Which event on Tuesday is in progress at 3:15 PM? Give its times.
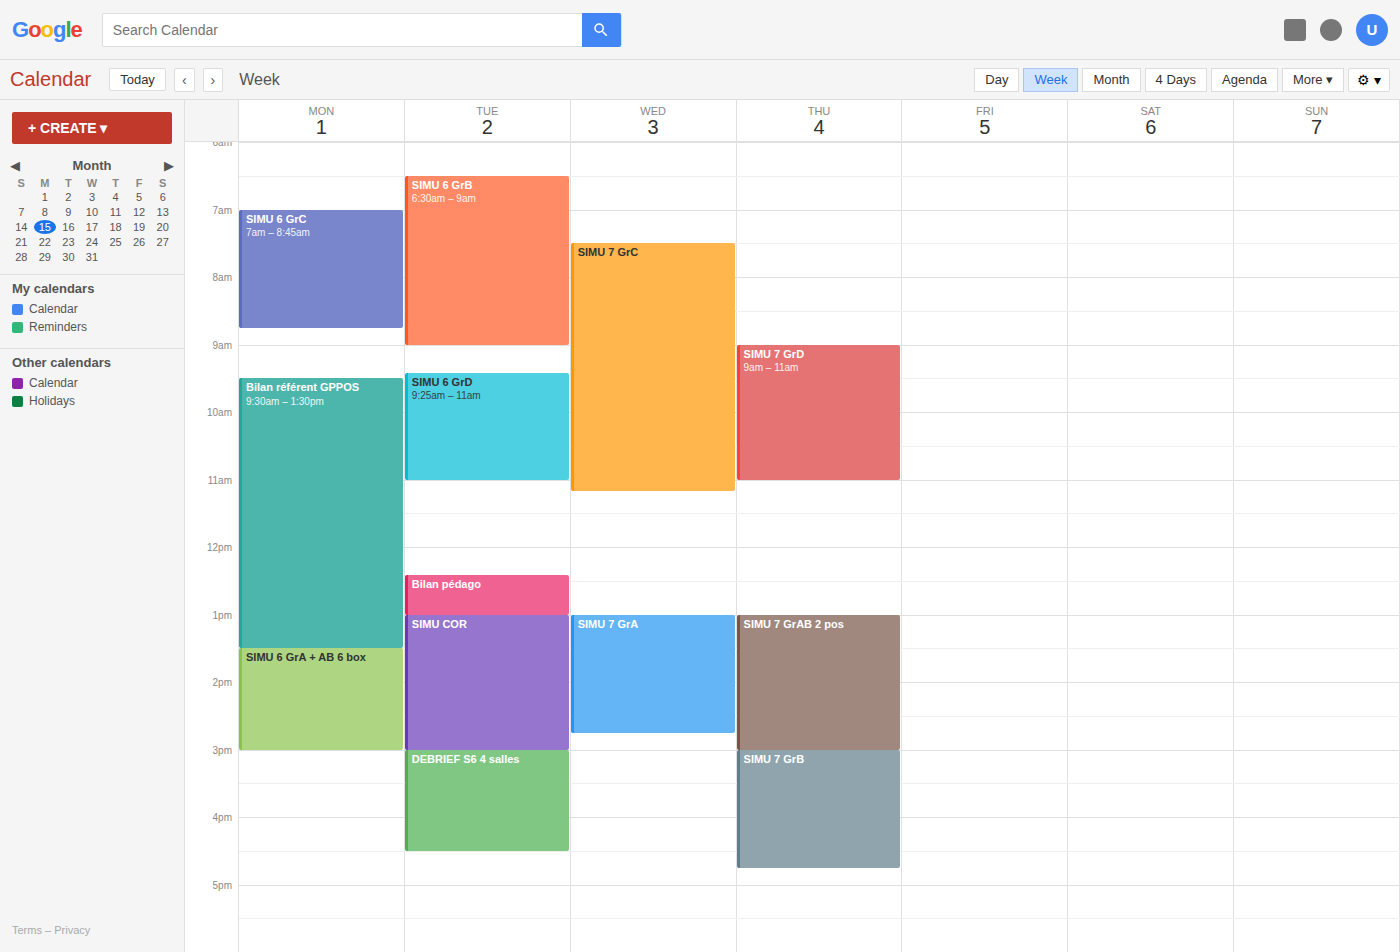
"DEBRIEF S6 4 salles", 3:00 PM to 4:30 PM